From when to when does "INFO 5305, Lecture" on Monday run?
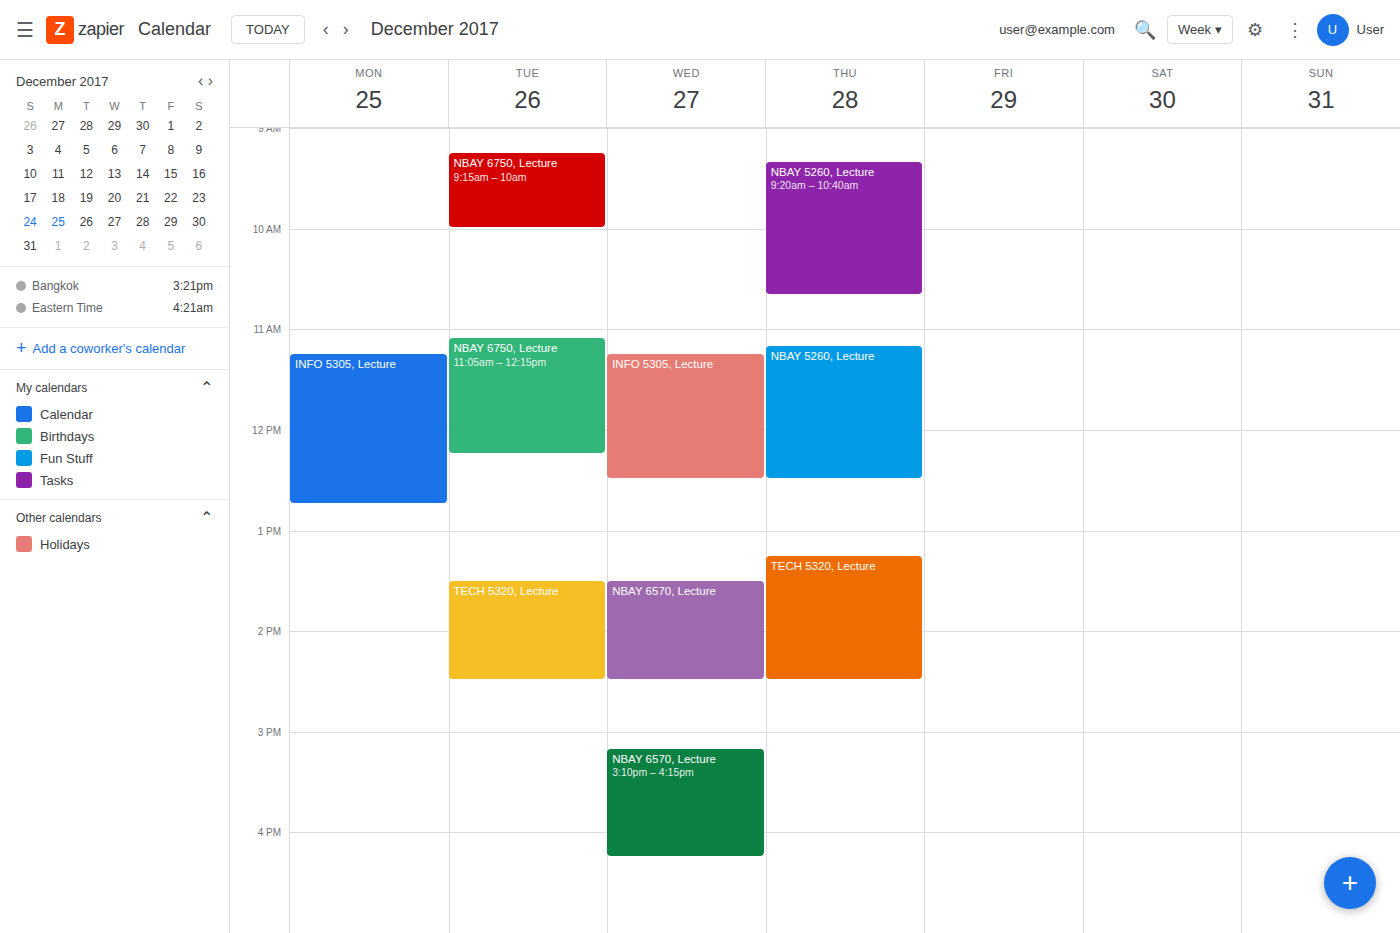
11:15 AM to 12:45 PM